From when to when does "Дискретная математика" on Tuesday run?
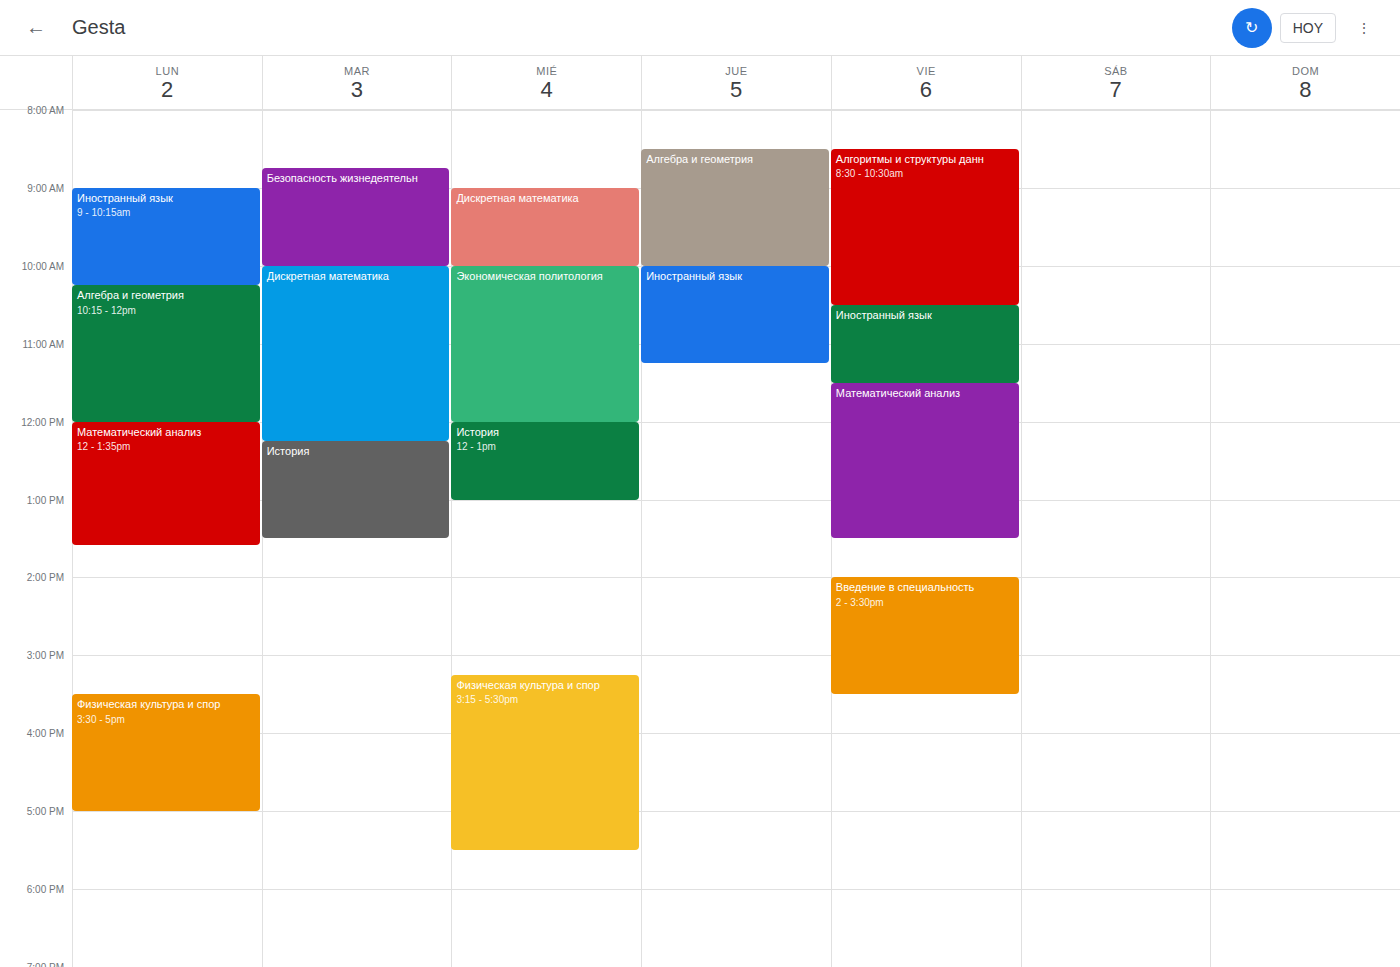
10:00 AM to 12:15 PM